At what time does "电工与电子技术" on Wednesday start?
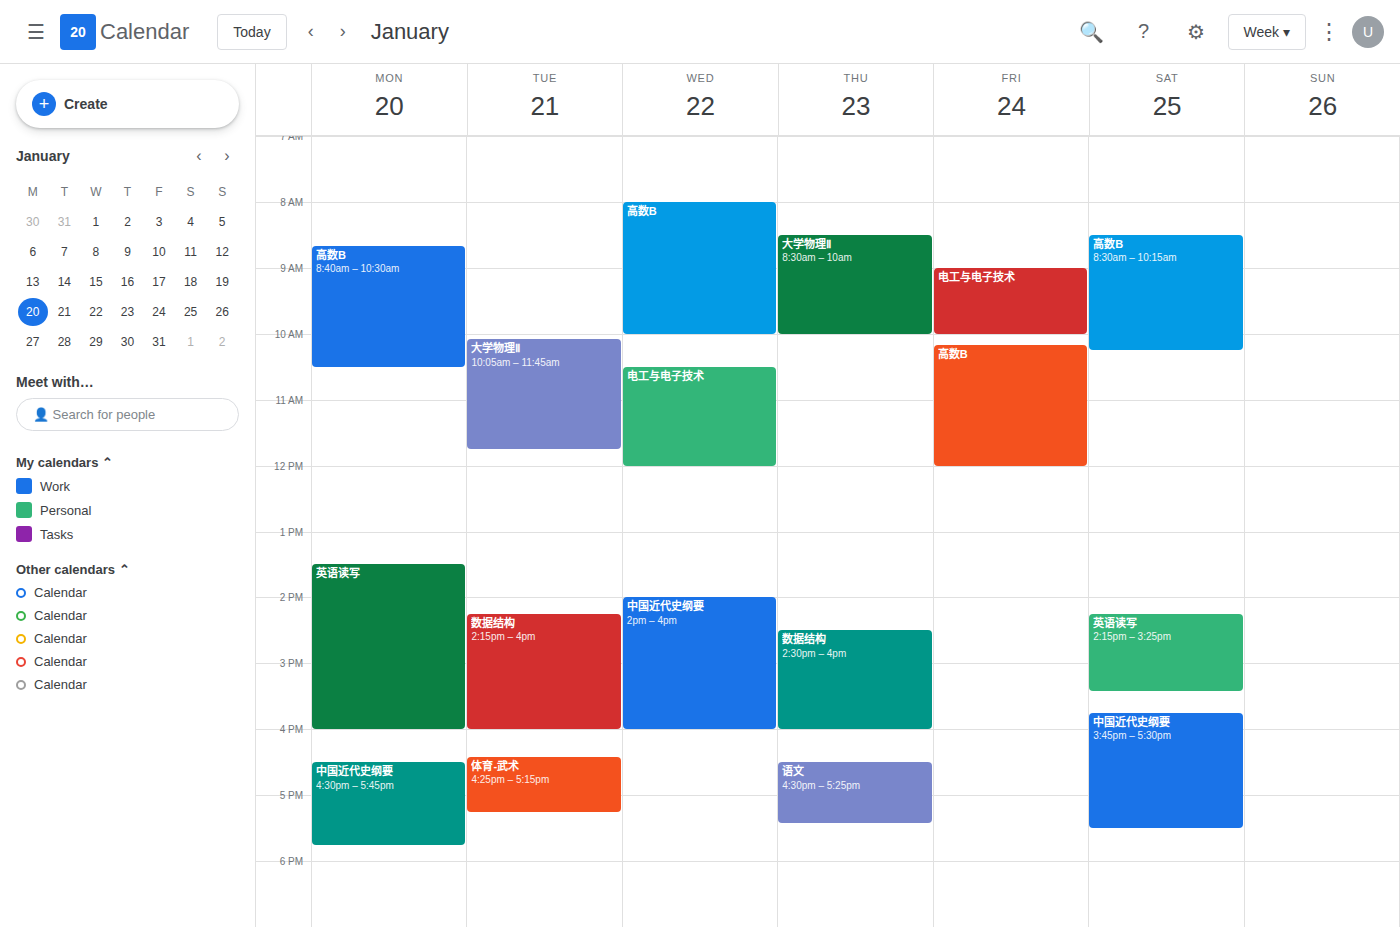
10:30 AM